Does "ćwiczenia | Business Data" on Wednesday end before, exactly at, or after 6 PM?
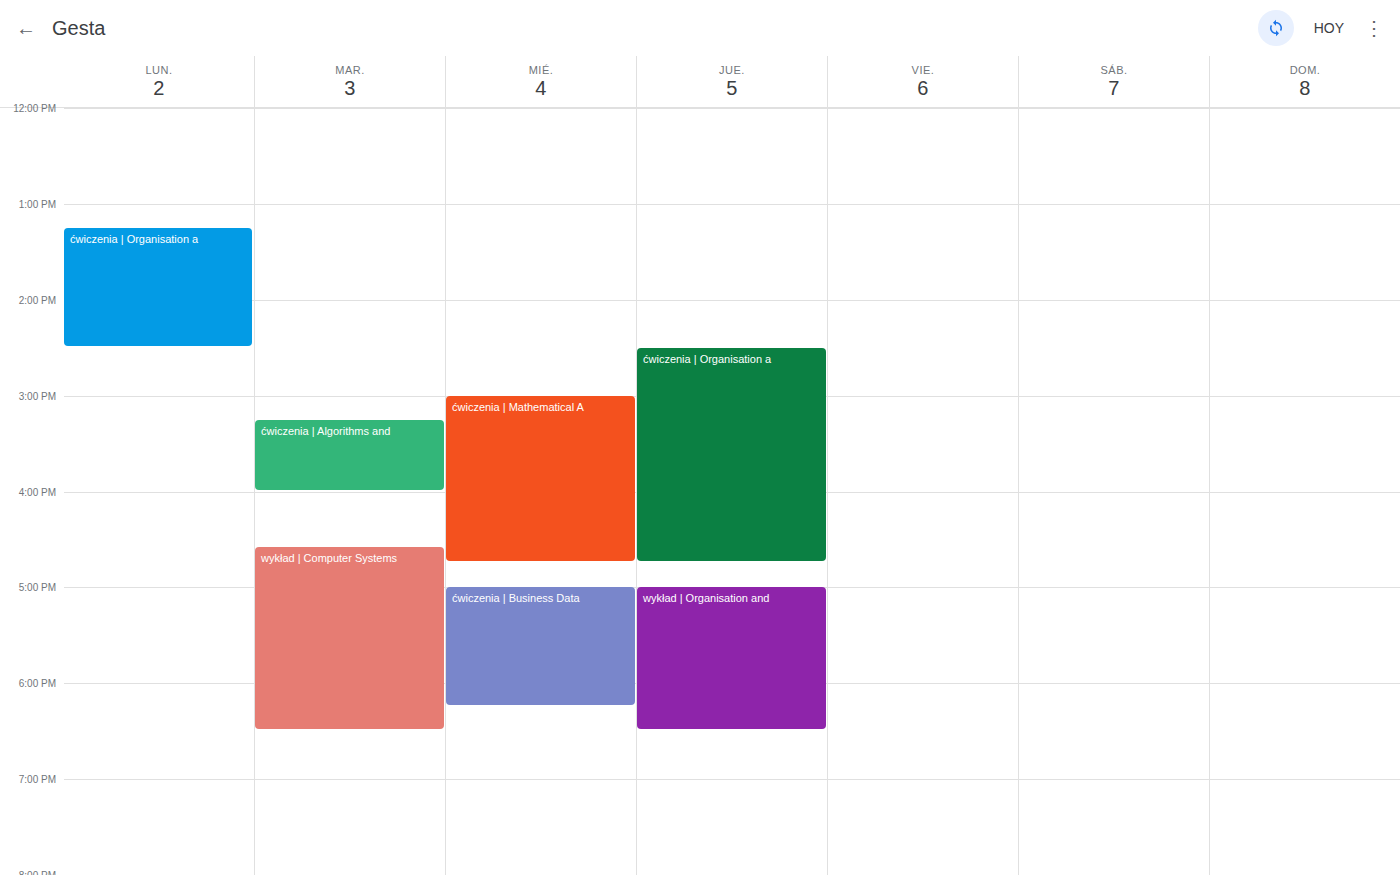
6:15 PM -- after 6 PM, 15 minutes below the 6 PM line.